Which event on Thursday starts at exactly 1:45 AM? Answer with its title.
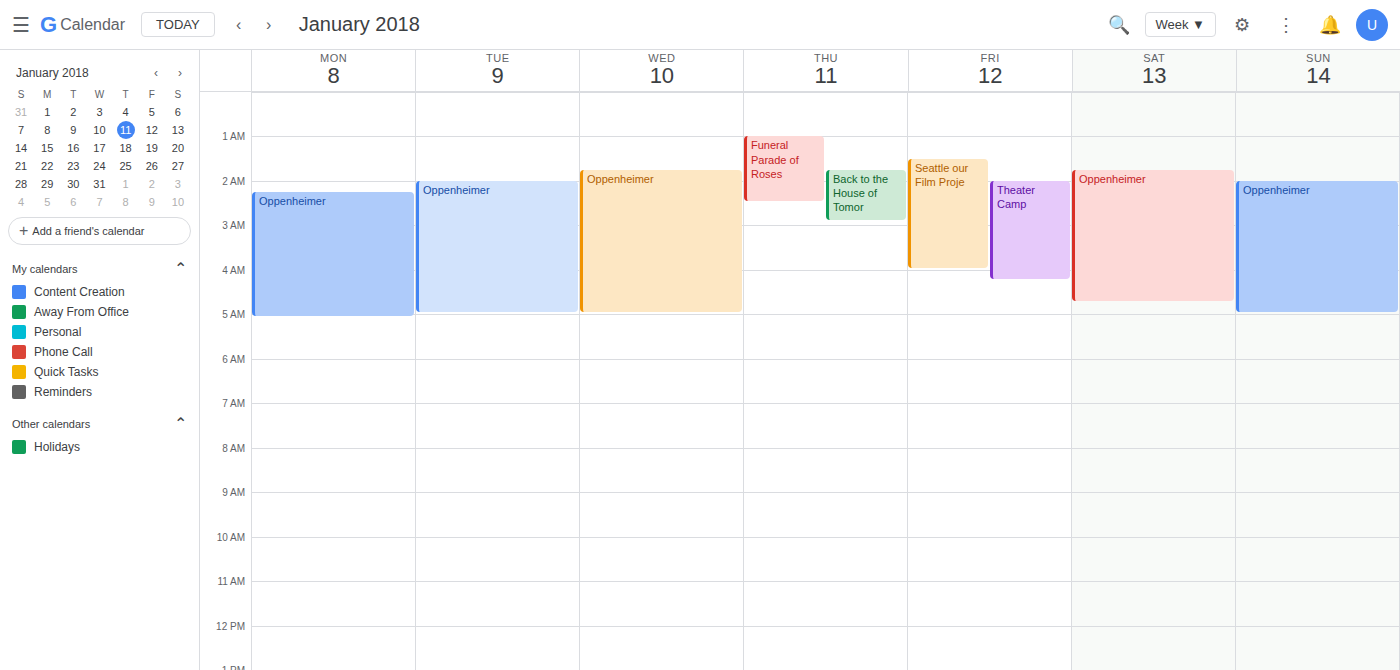
"Back to the House of Tomor"